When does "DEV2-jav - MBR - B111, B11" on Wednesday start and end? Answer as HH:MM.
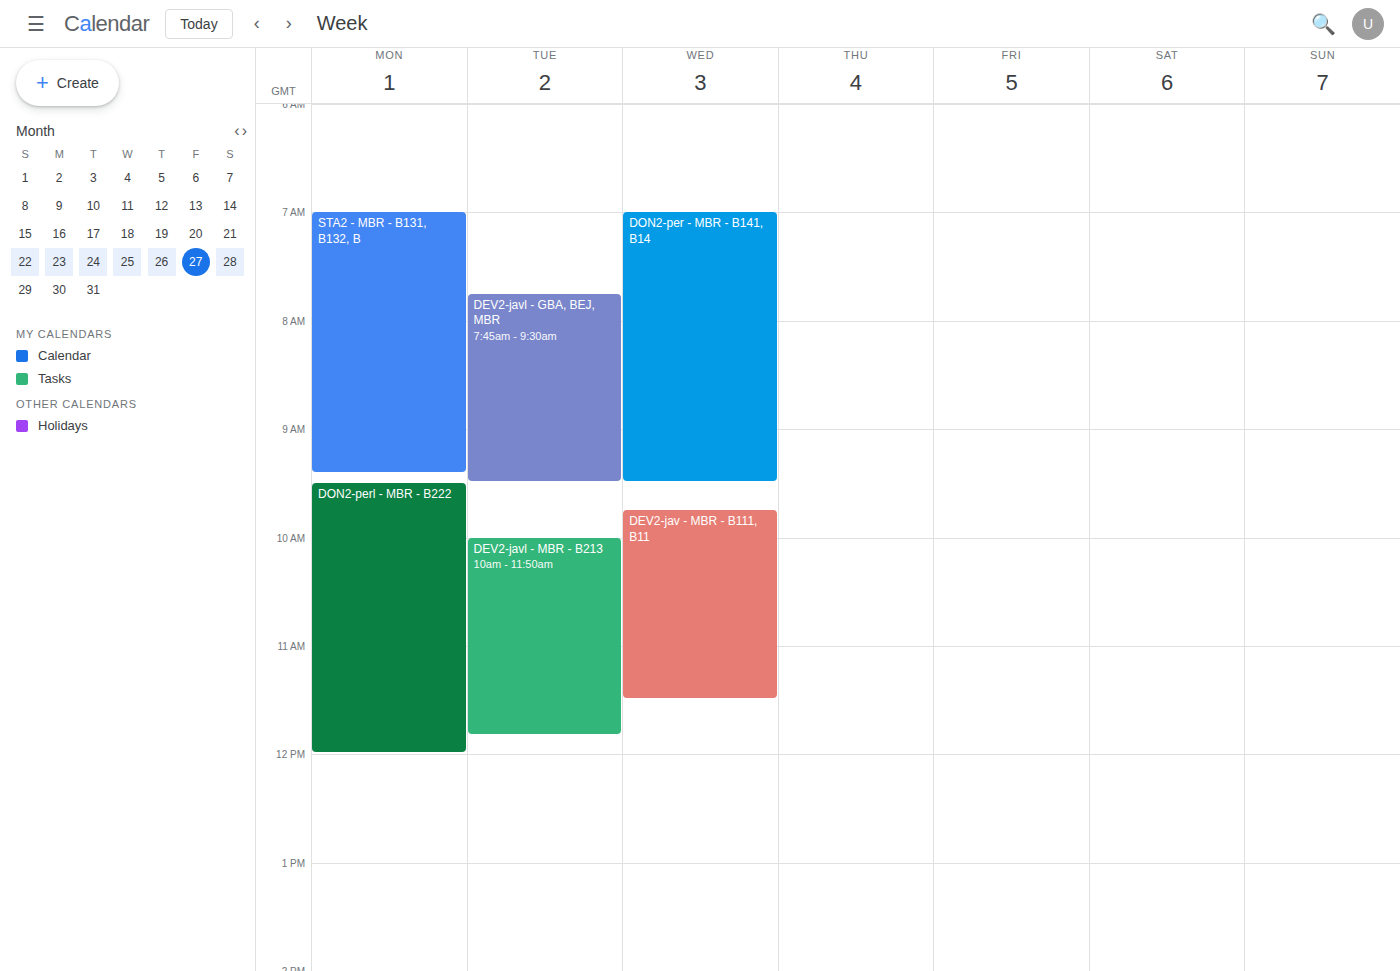
09:45 to 11:30